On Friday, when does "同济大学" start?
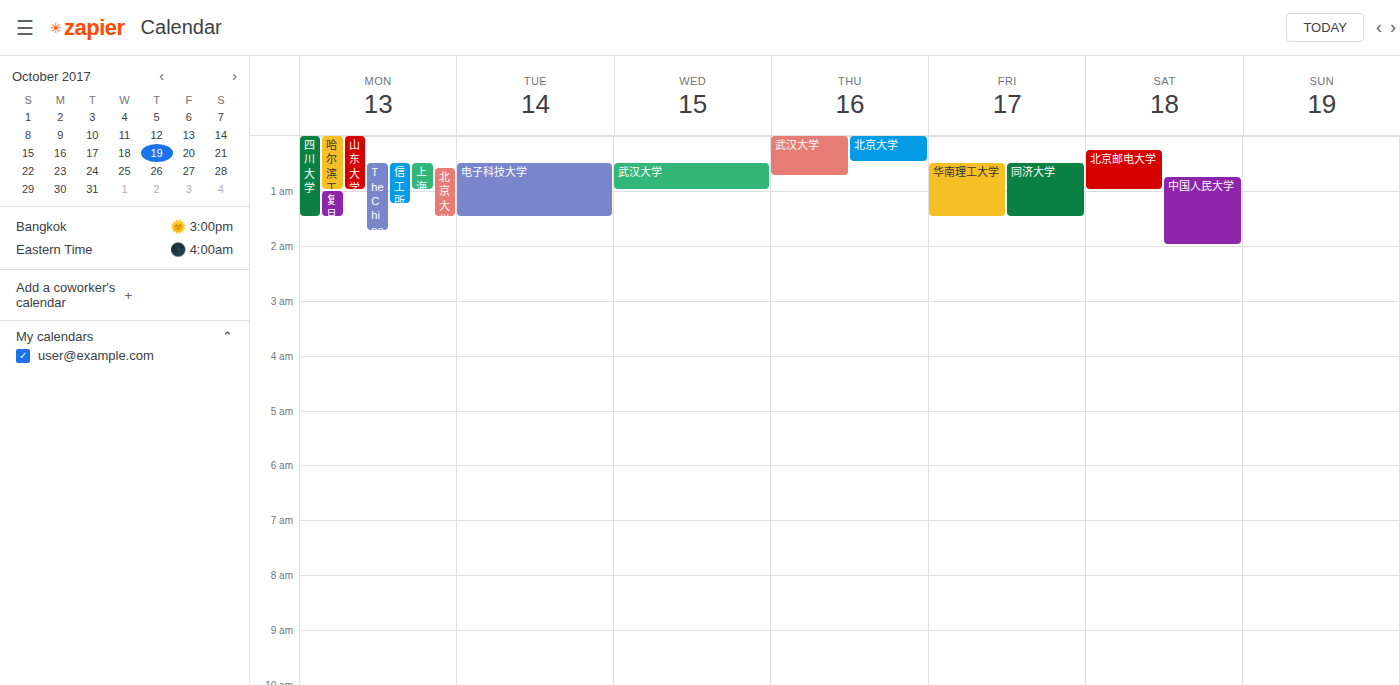
12:30 AM